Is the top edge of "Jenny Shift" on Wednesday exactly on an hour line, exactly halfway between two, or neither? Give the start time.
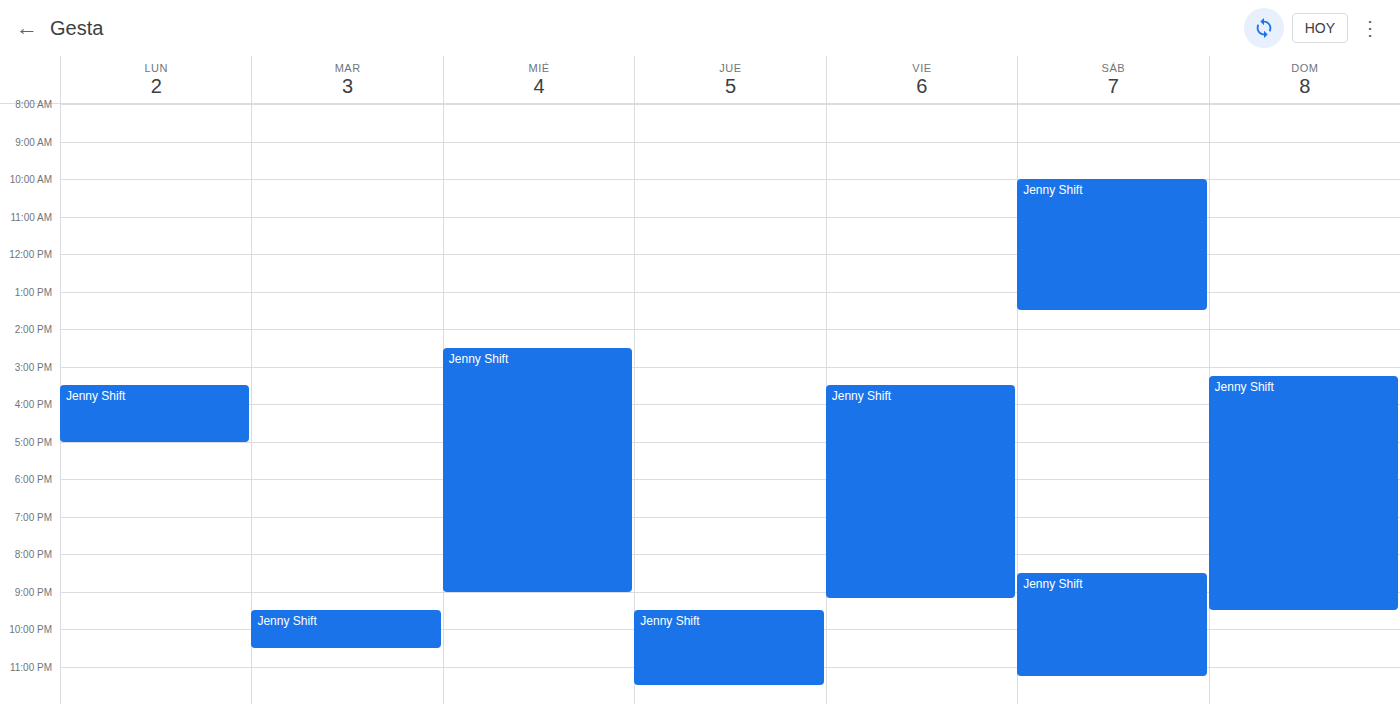
2:30 PM -- halfway between the 2 PM and 3 PM lines.